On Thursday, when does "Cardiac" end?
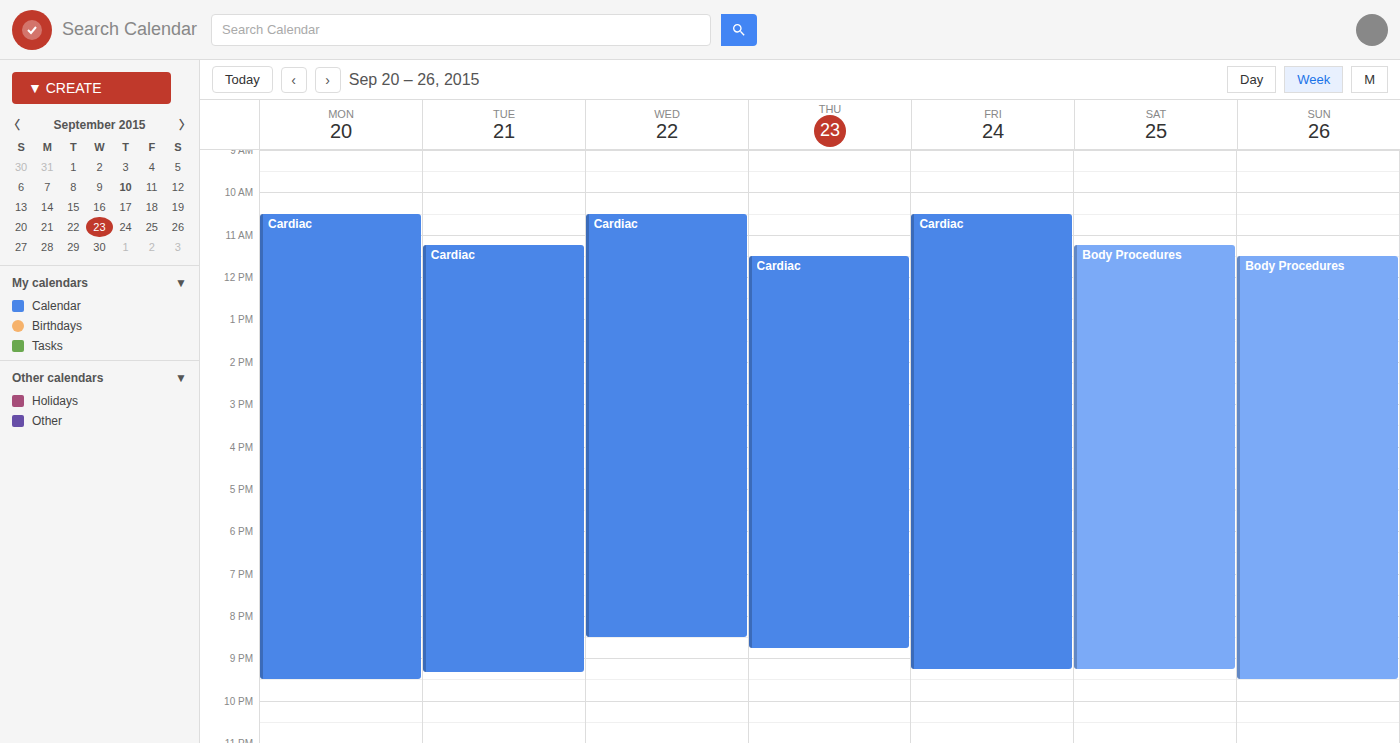
8:45 PM